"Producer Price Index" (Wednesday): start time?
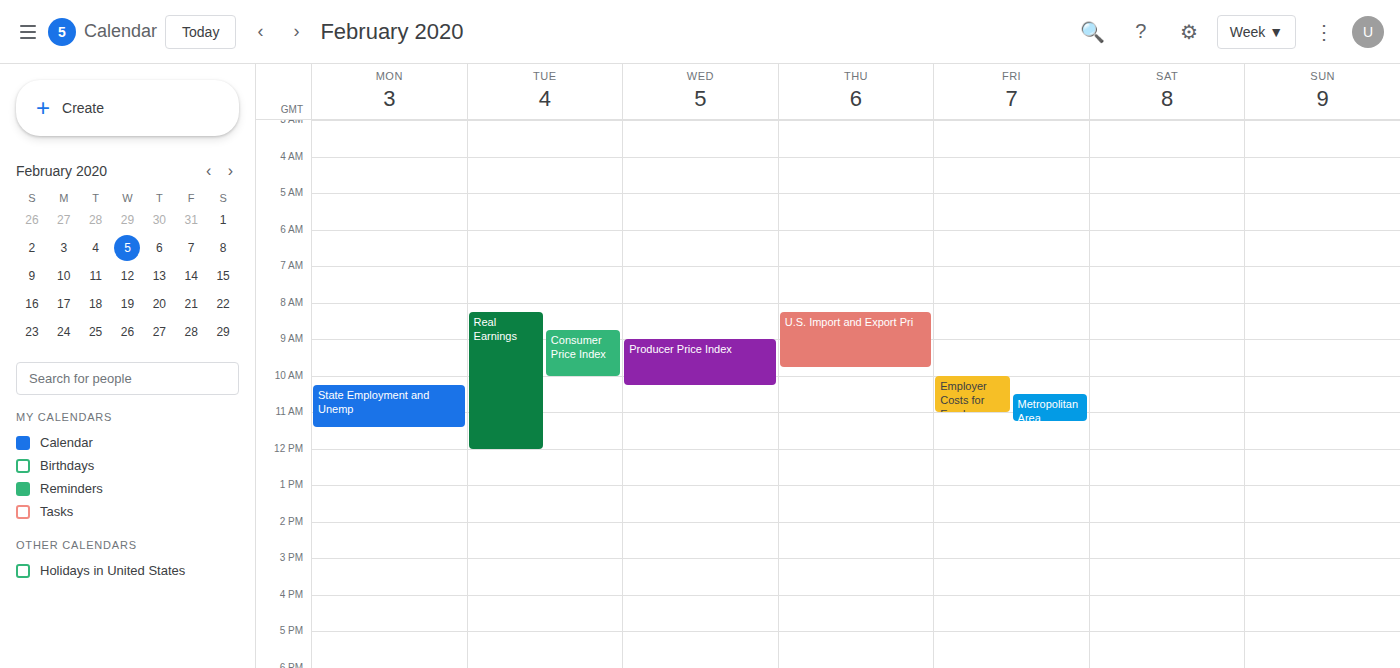
9:00 AM